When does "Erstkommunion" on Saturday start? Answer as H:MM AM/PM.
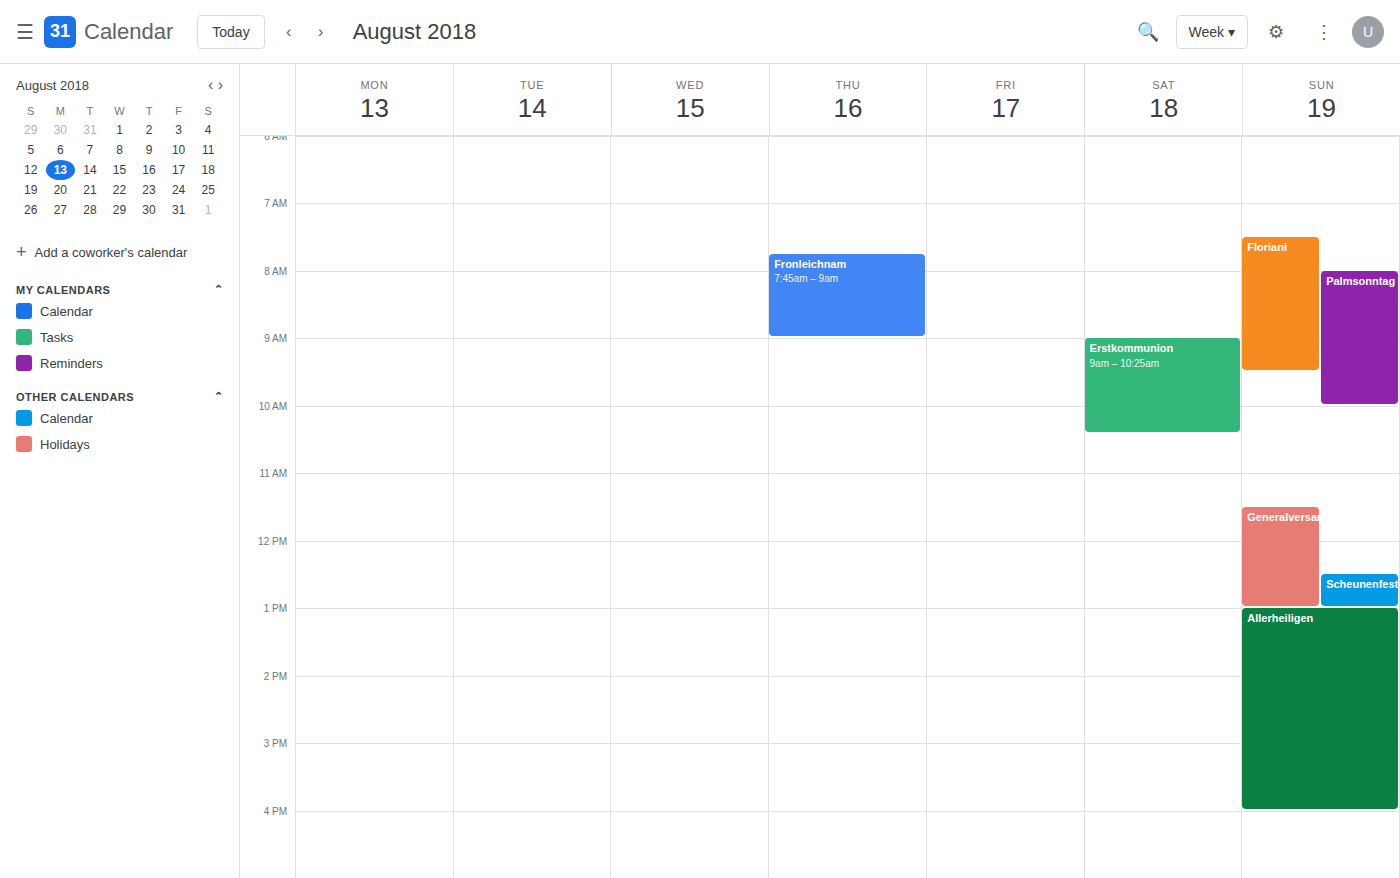
9:00 AM